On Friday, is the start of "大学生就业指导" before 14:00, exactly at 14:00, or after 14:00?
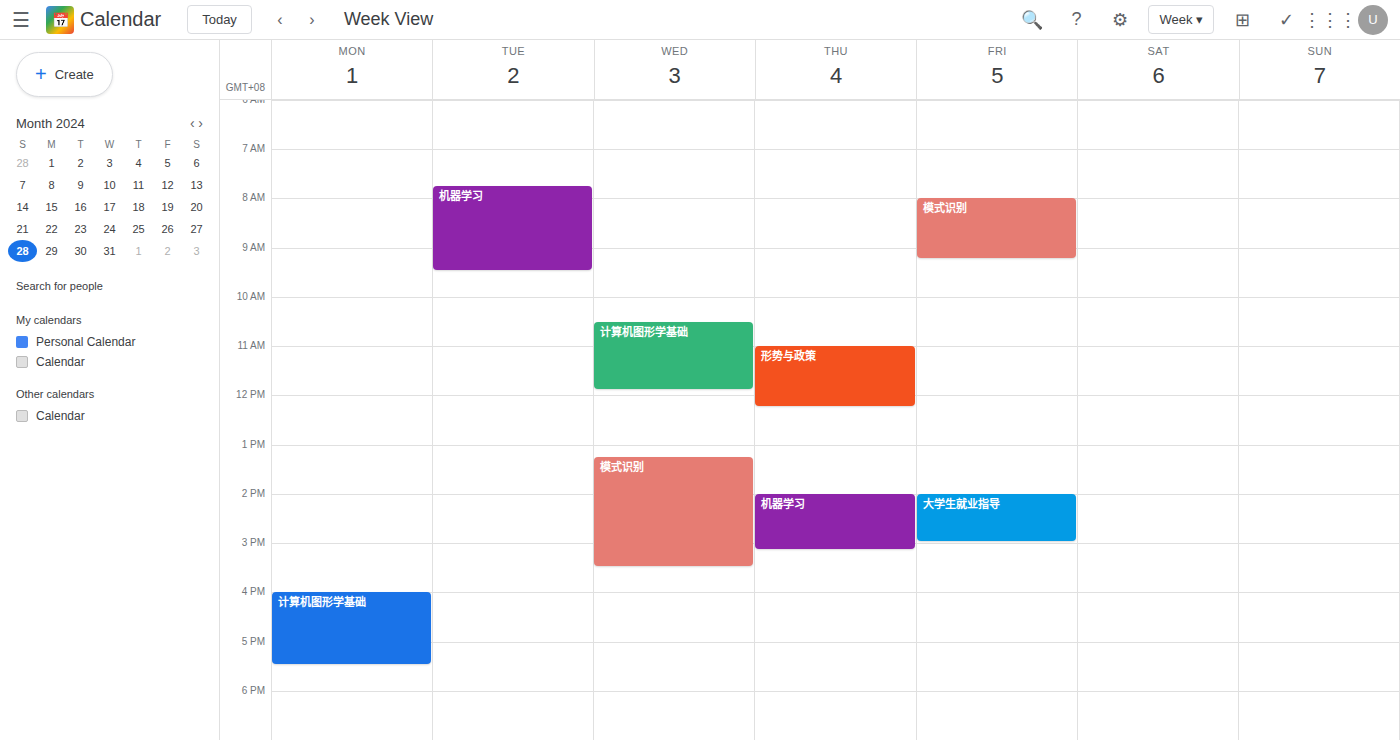
14:00 -- exactly at 14:00, on the 14:00 line.